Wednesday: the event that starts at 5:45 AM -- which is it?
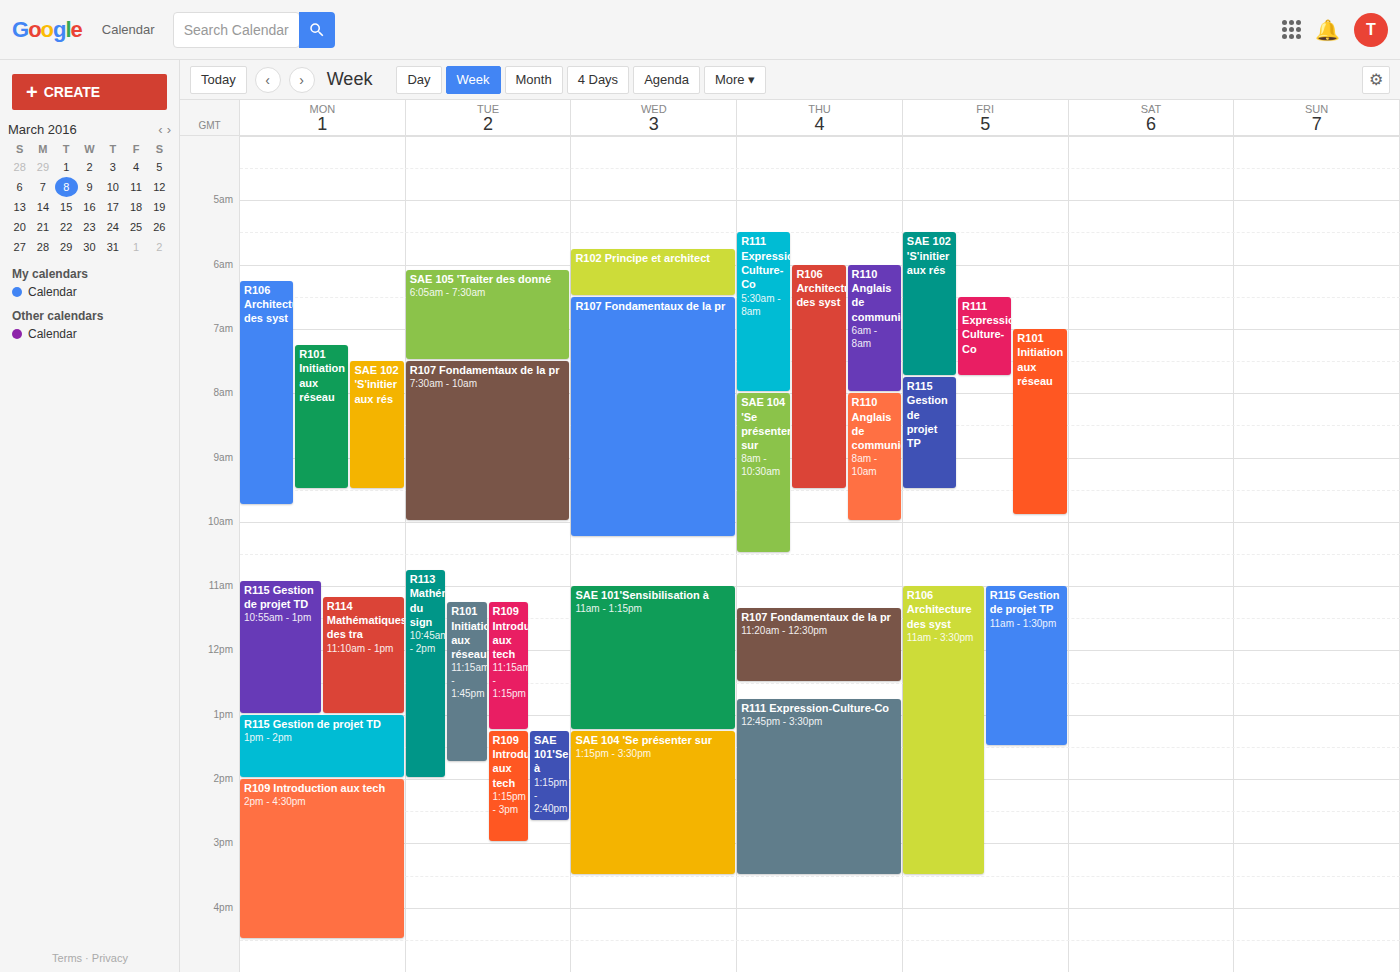
"R102 Principe et architect"